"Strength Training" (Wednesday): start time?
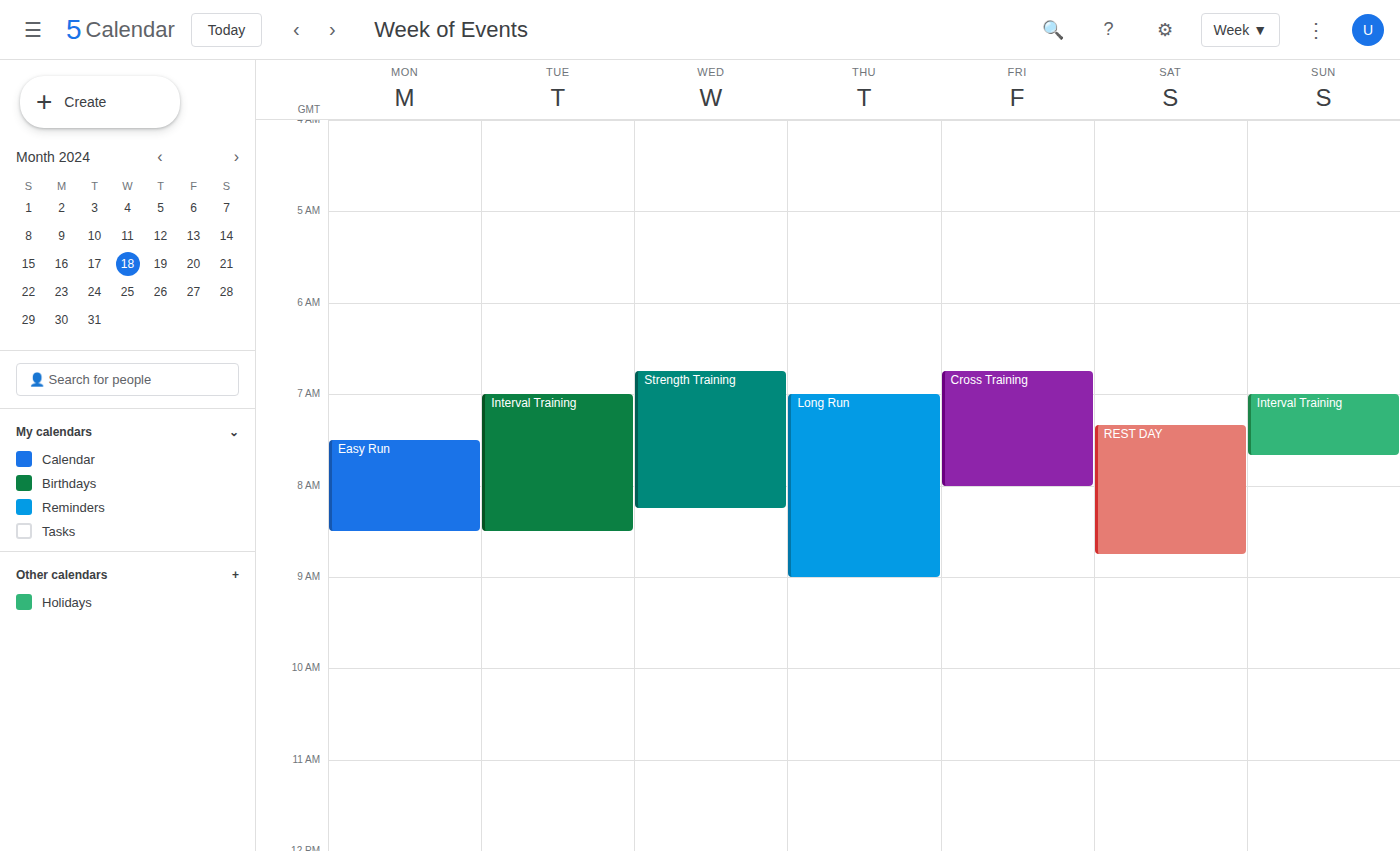
6:45 AM